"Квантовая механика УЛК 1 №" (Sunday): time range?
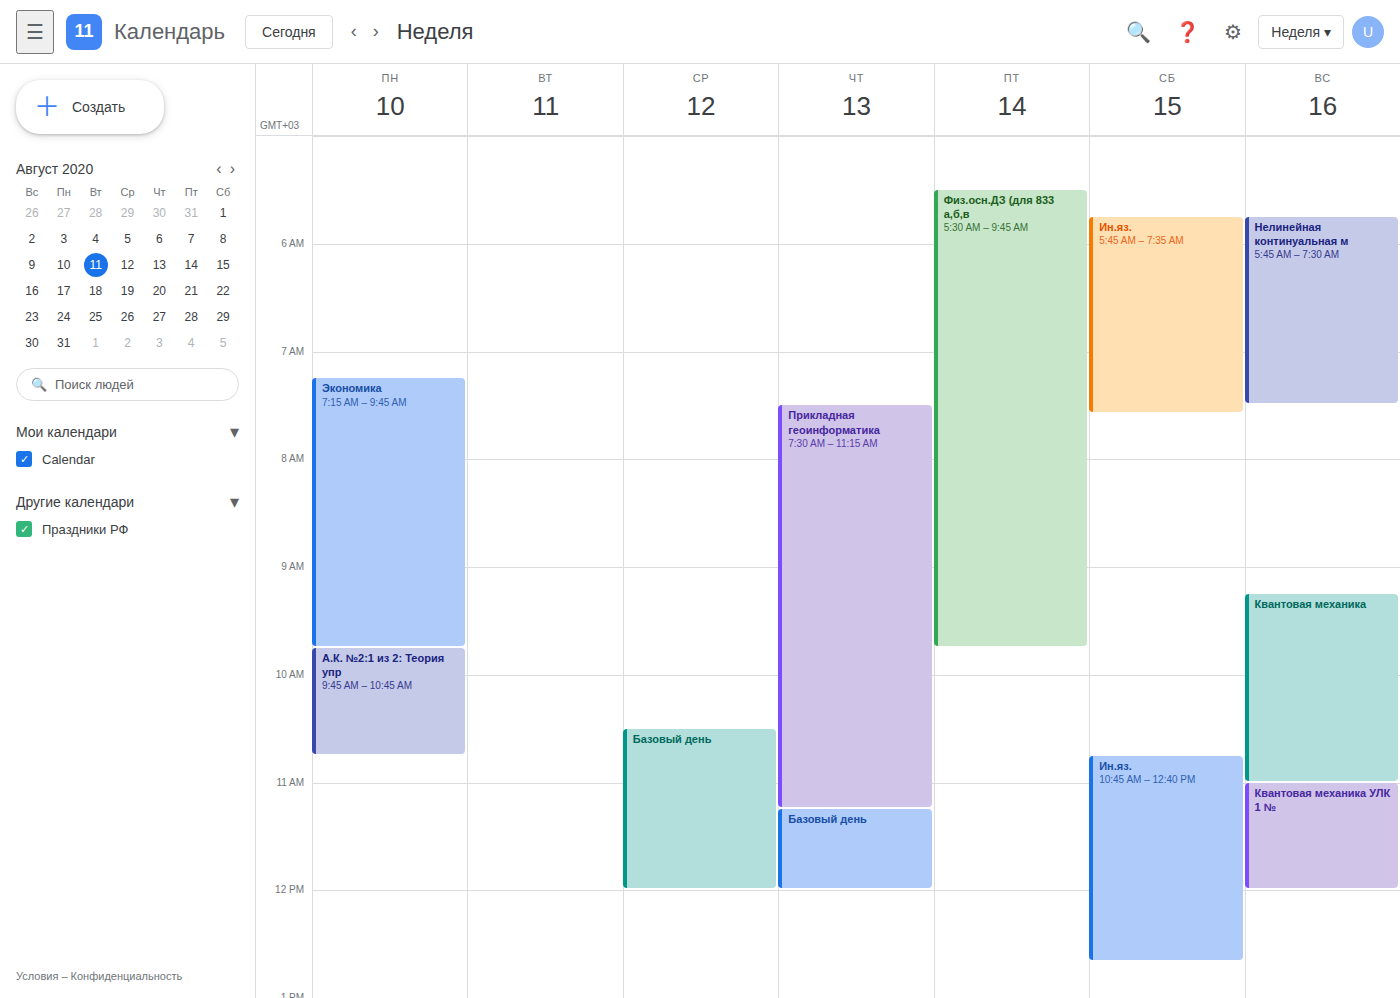
11:00 AM to 12:00 PM